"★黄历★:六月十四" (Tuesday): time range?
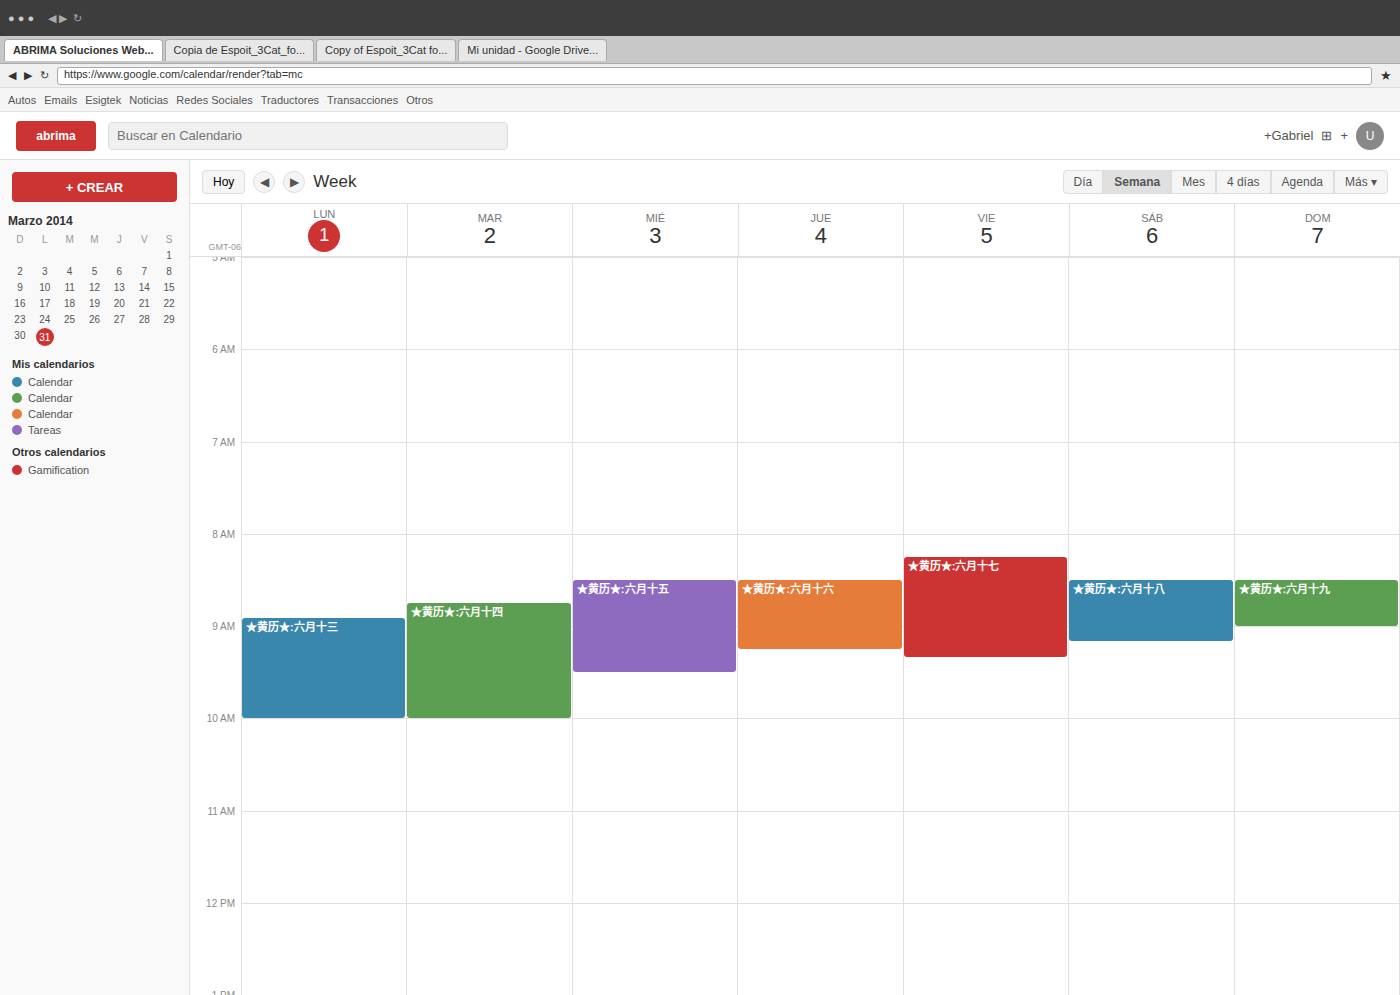
8:45 AM to 10:00 AM